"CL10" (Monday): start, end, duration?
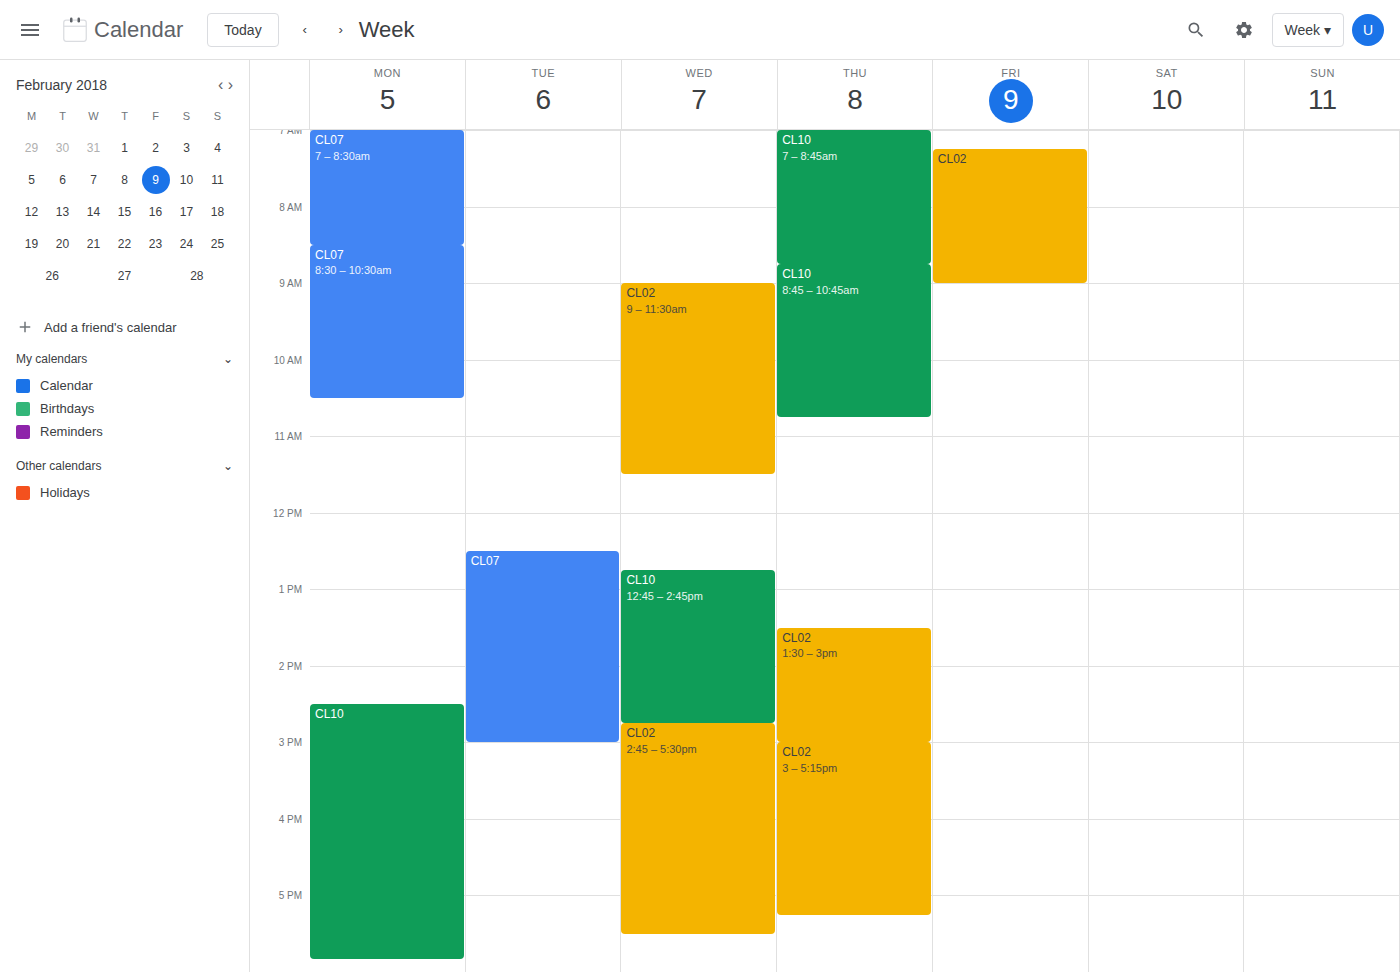
2:30 PM to 5:50 PM, 3 hours 20 minutes